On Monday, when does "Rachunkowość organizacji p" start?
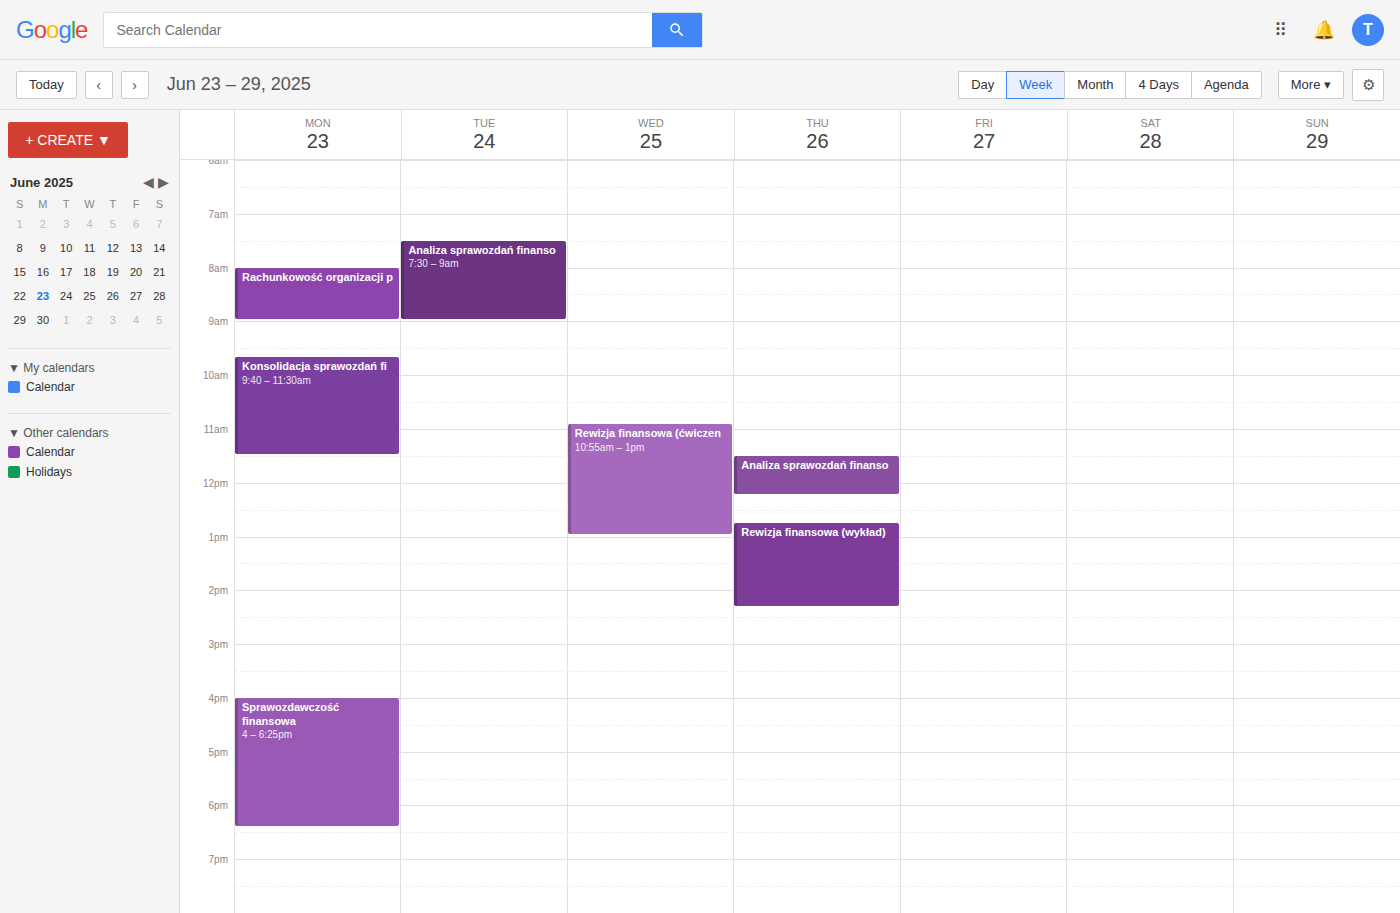
8:00 AM